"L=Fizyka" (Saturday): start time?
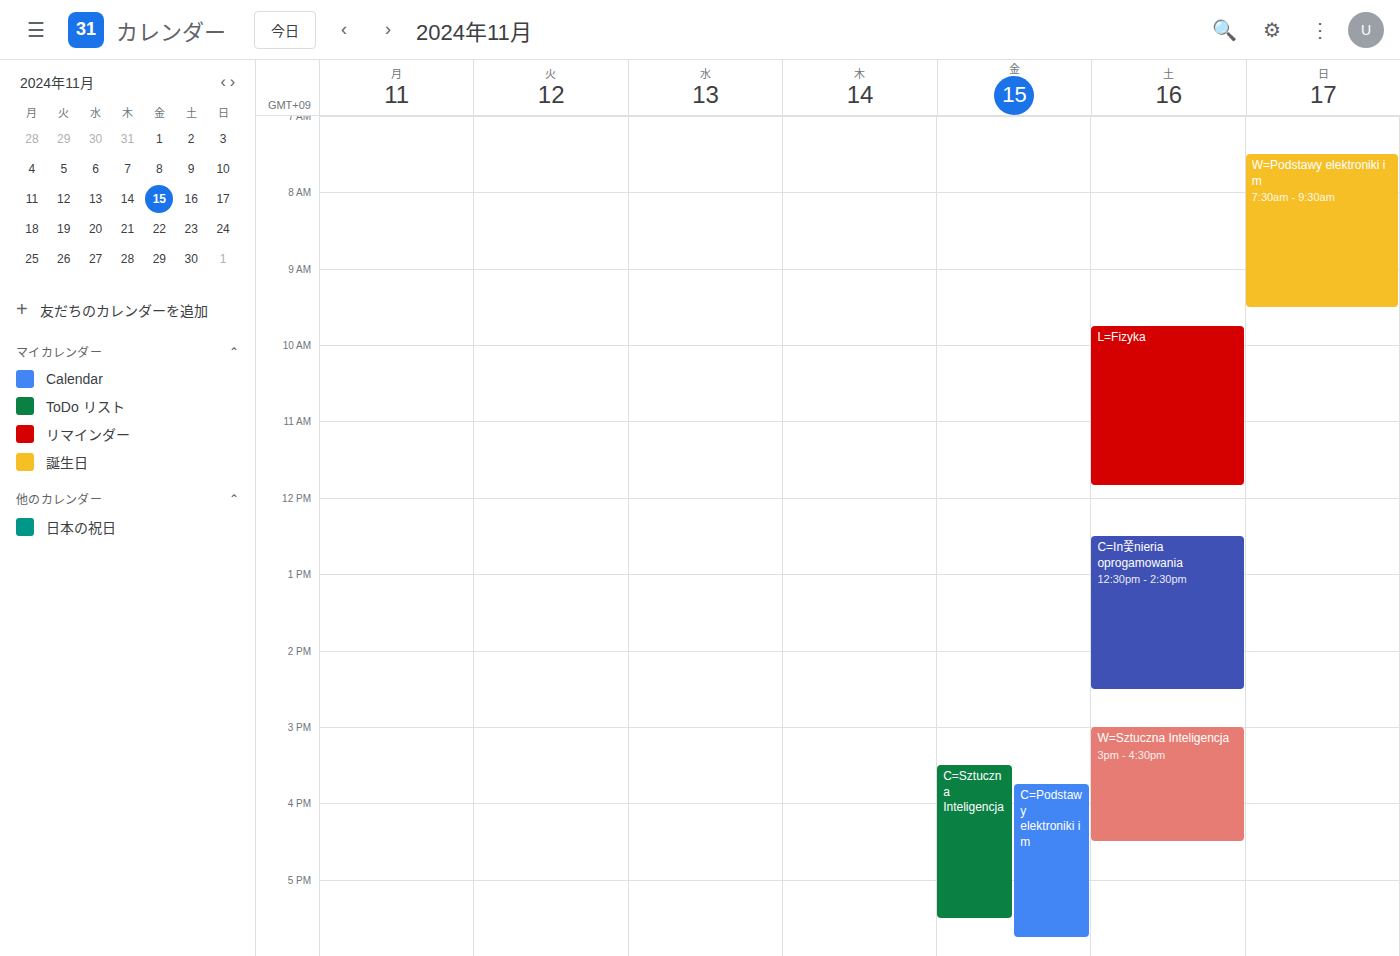
9:45 AM